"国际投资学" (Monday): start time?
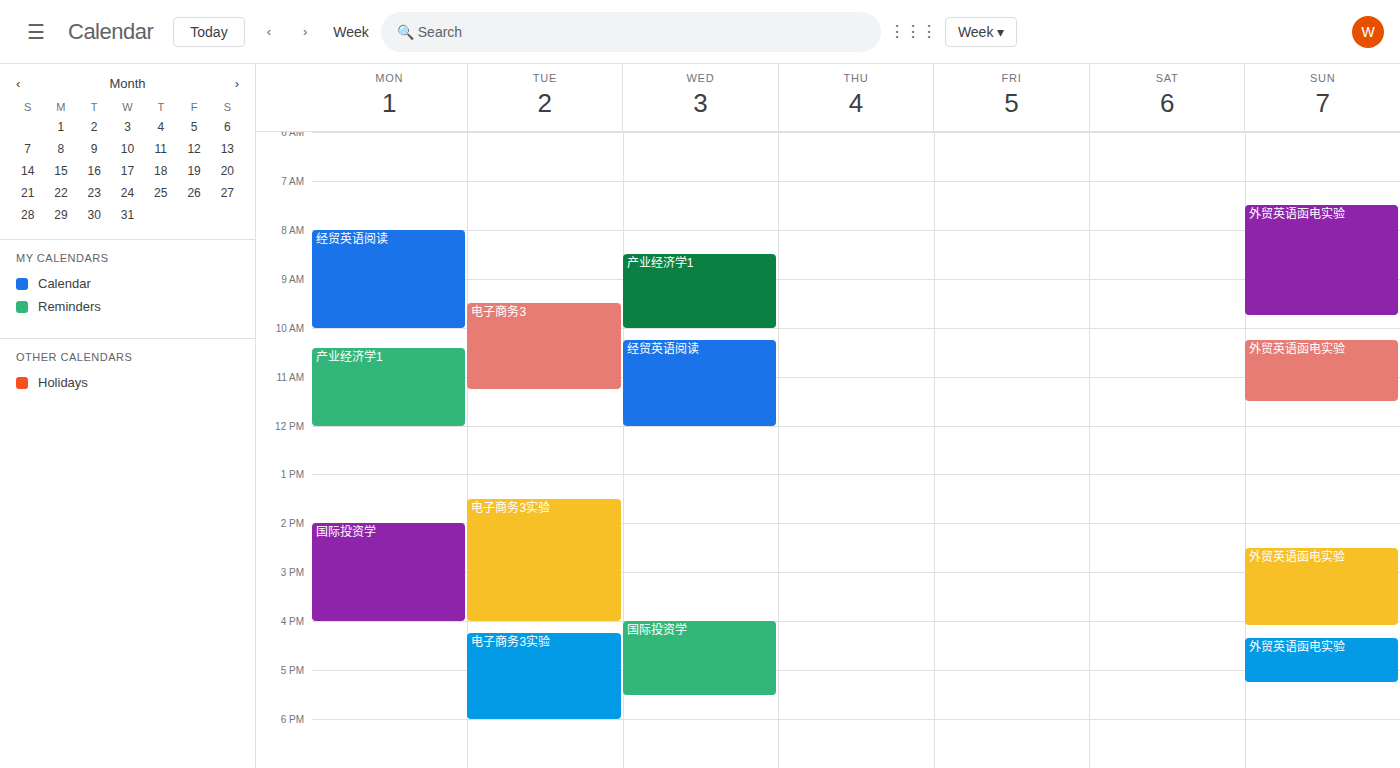
2:00 PM